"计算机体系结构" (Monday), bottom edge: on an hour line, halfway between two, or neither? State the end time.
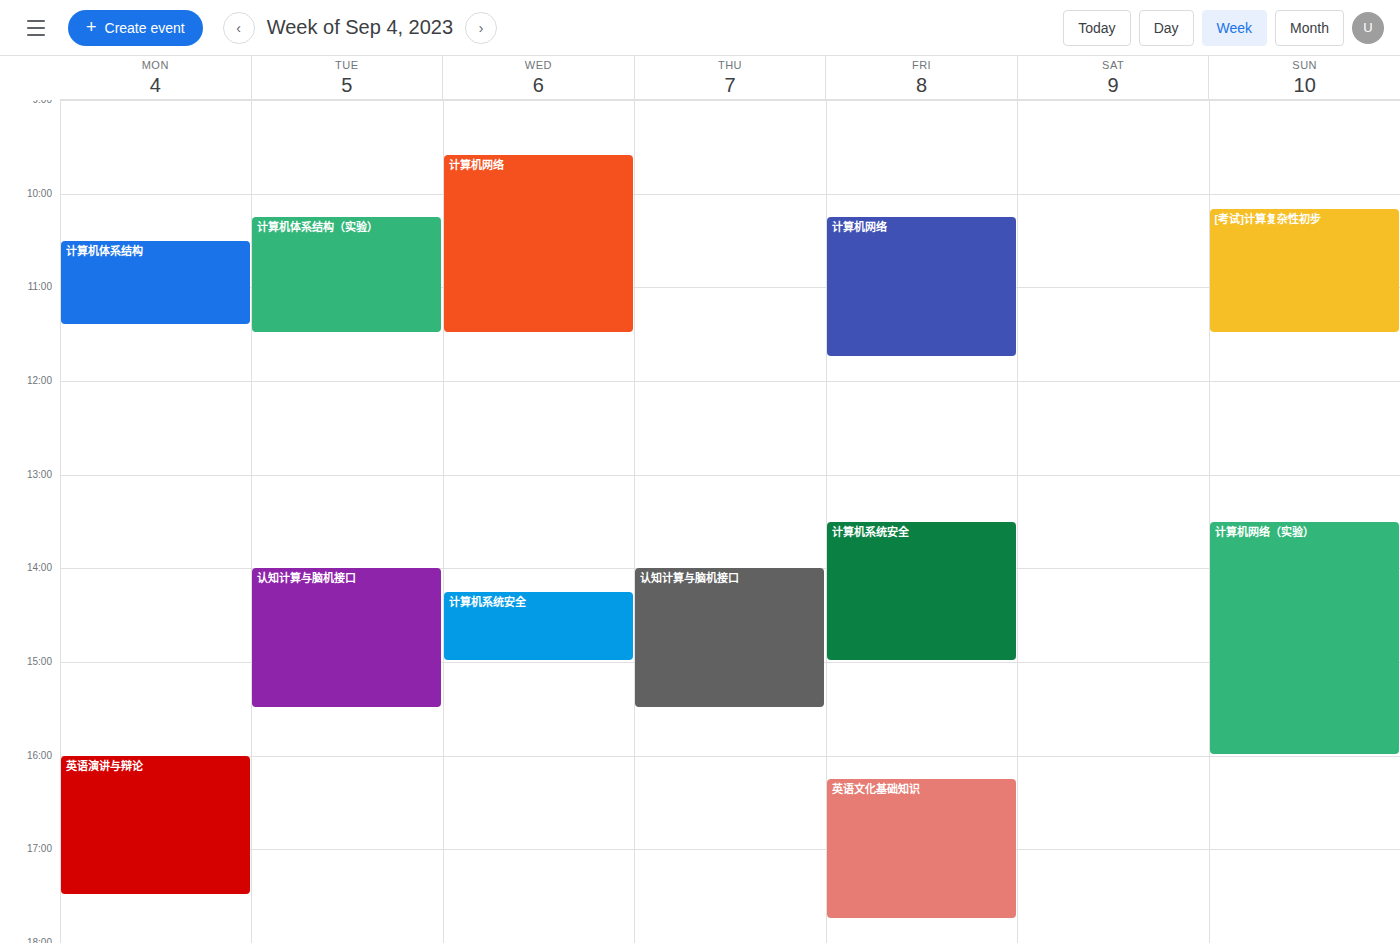
11:25 AM -- neither: 25 minutes below the 11 AM line and 35 minutes above the 12 PM line.